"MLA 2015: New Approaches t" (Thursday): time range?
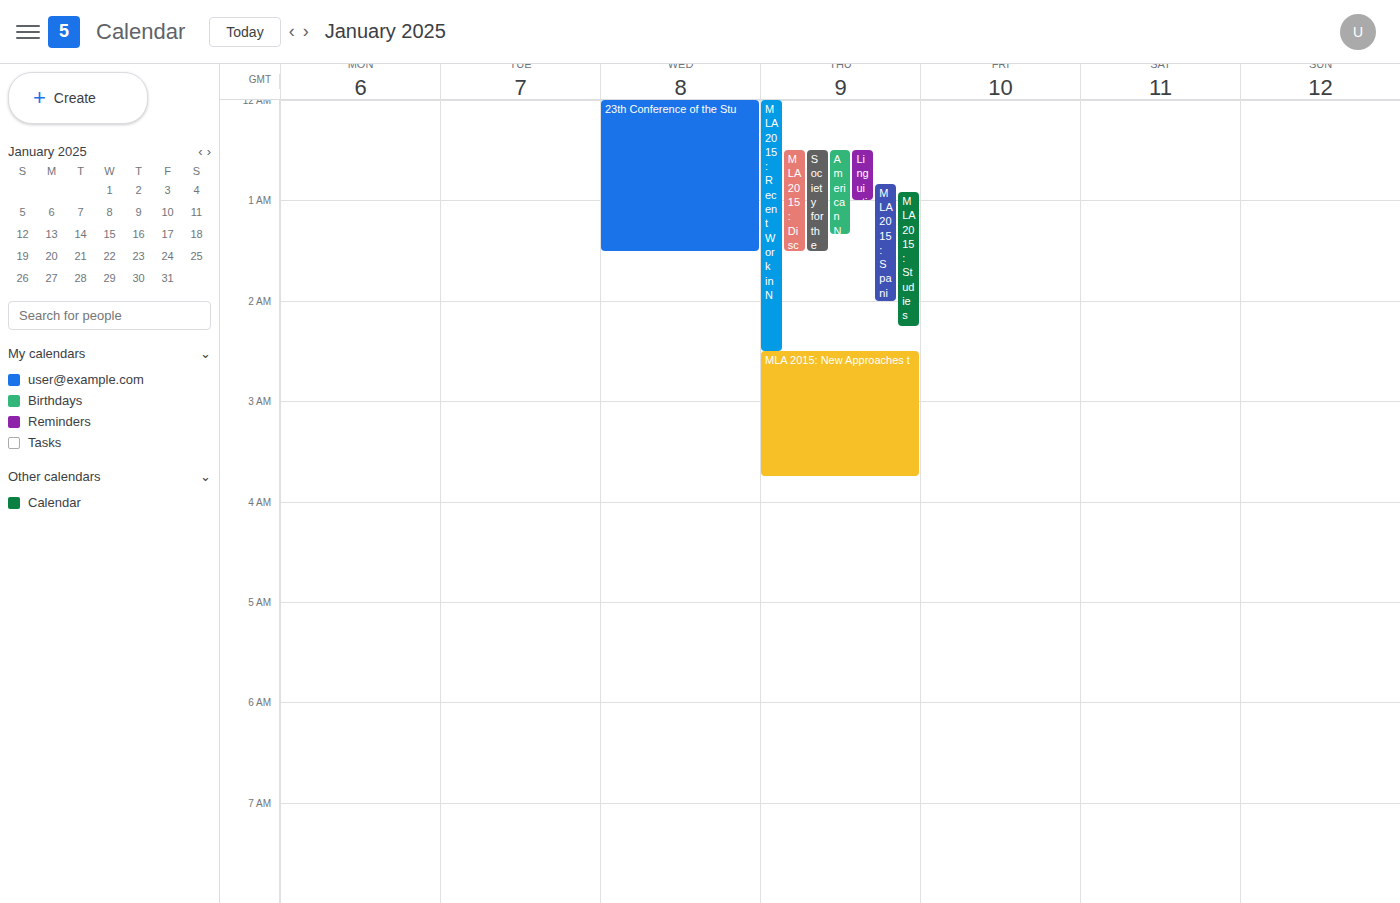
2:30 AM to 3:45 AM